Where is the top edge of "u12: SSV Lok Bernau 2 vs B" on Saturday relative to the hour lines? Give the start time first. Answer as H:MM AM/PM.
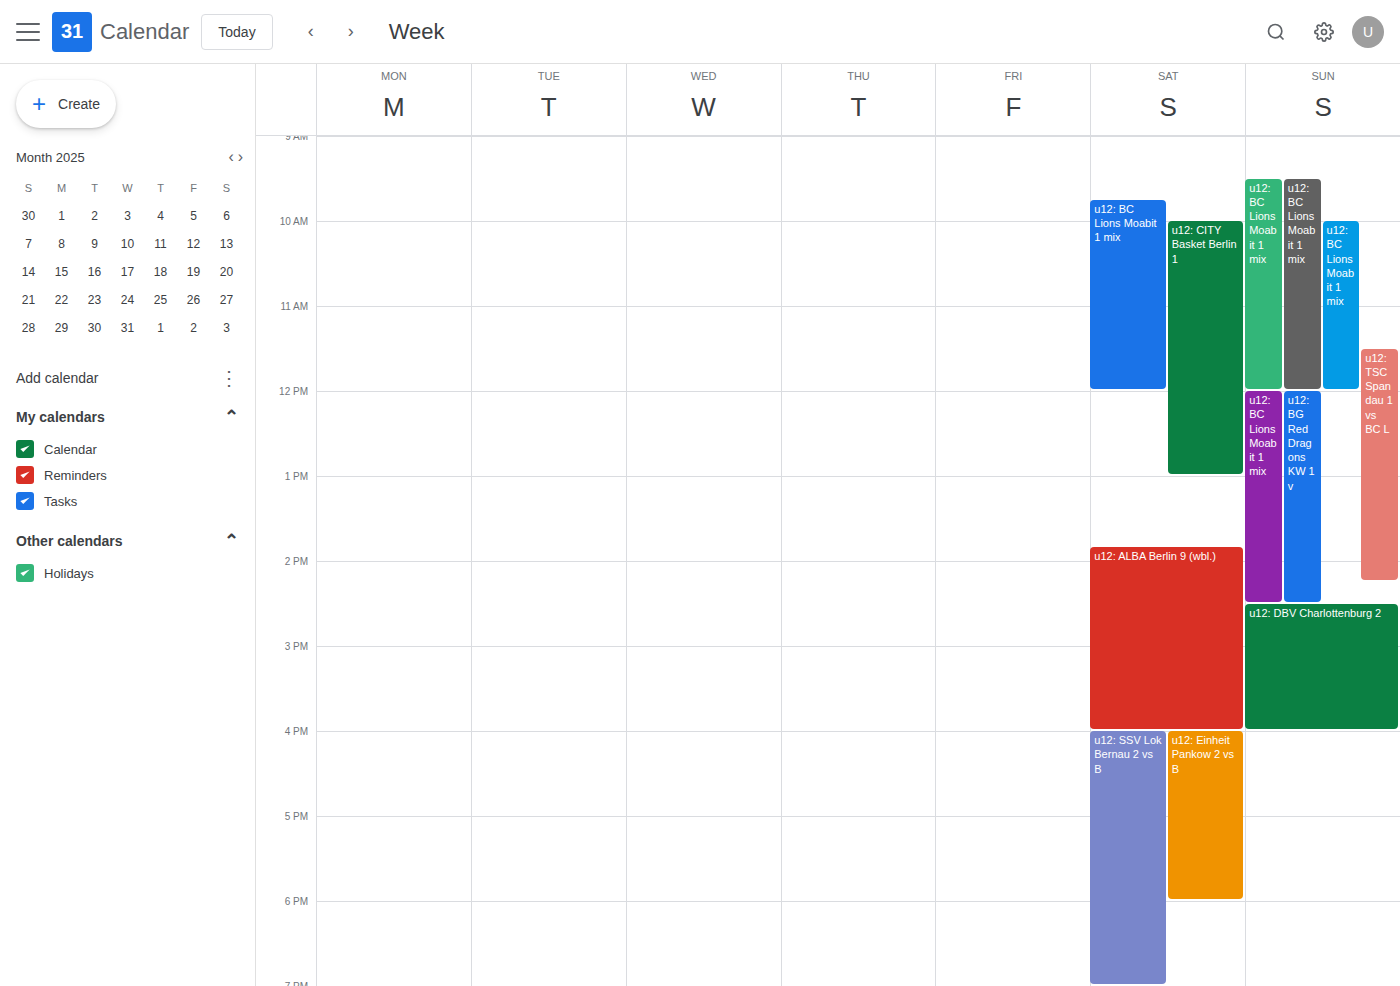
4:00 PM -- exactly on the 4 PM line.